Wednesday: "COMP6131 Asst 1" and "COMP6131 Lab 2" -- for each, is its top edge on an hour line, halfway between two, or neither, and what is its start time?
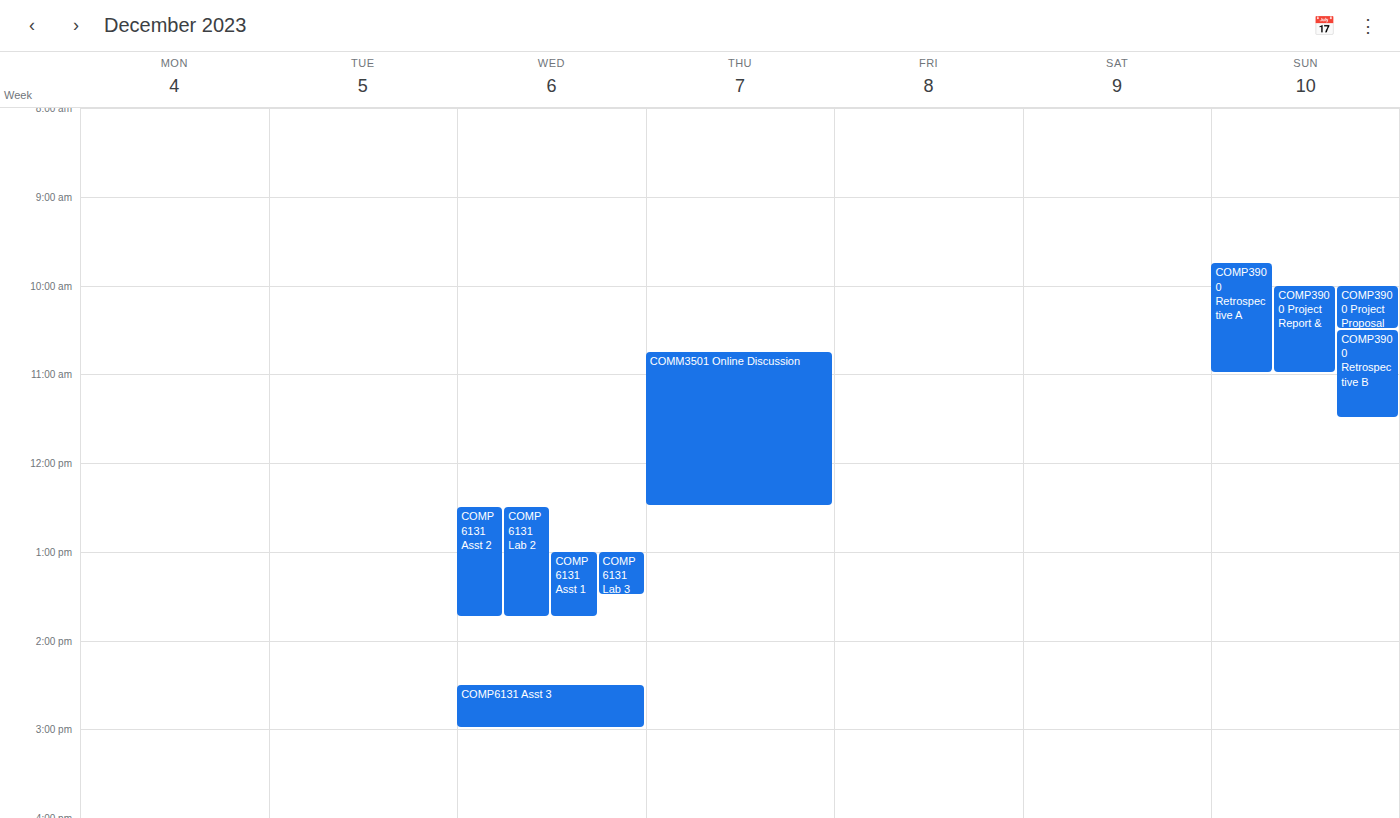
"COMP6131 Asst 1": 13:00, exactly on the 13:00 line. "COMP6131 Lab 2": 12:30, halfway between the 12:00 and 13:00 lines.